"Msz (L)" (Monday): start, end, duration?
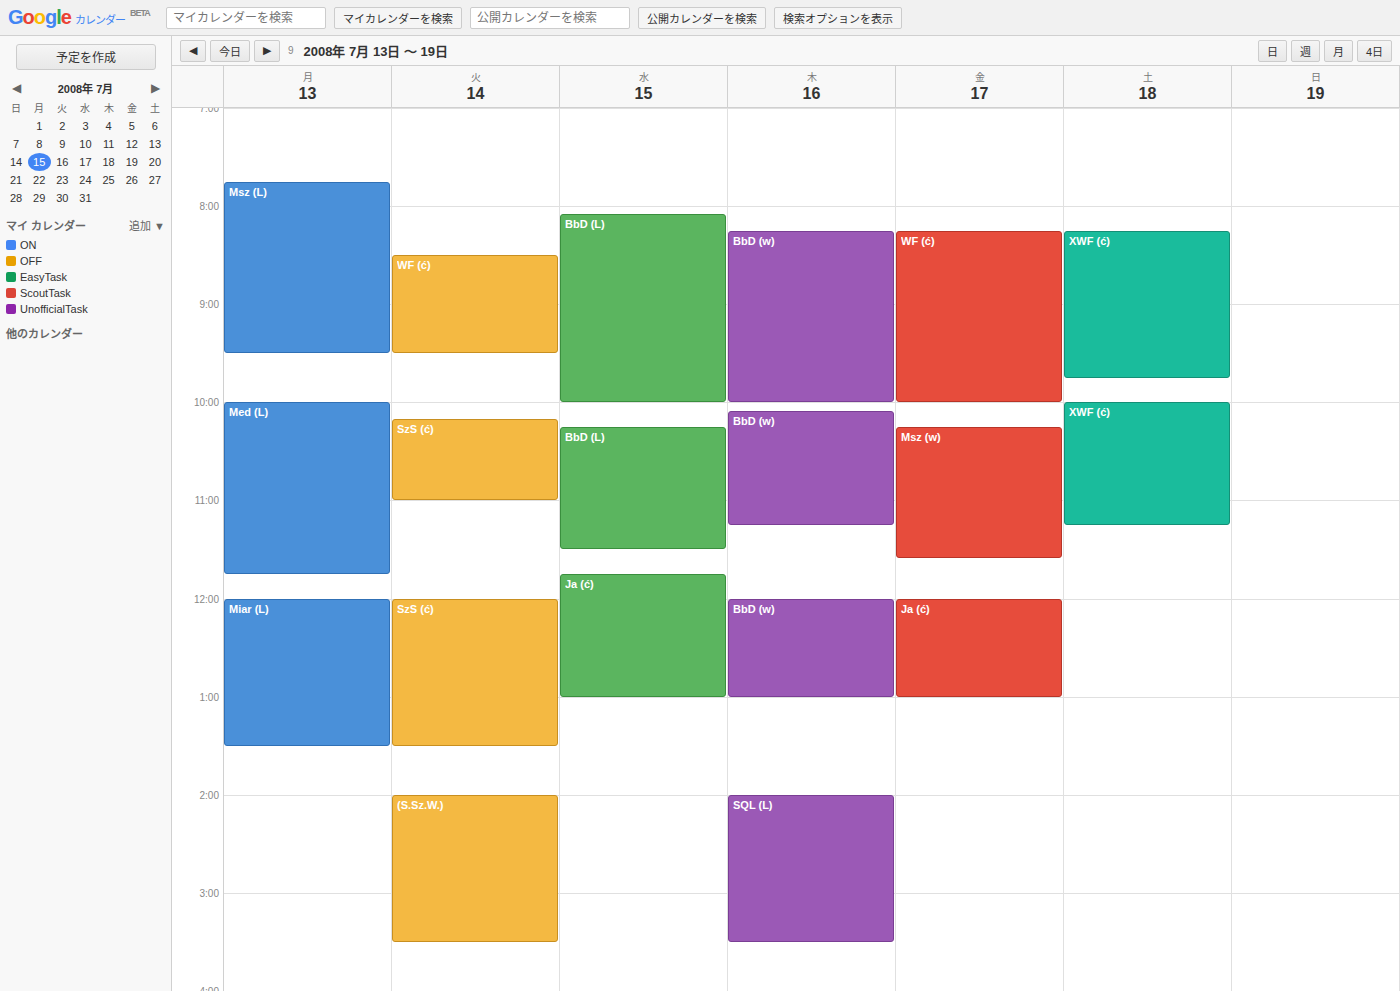
7:45 AM to 9:30 AM, 1 hour 45 minutes